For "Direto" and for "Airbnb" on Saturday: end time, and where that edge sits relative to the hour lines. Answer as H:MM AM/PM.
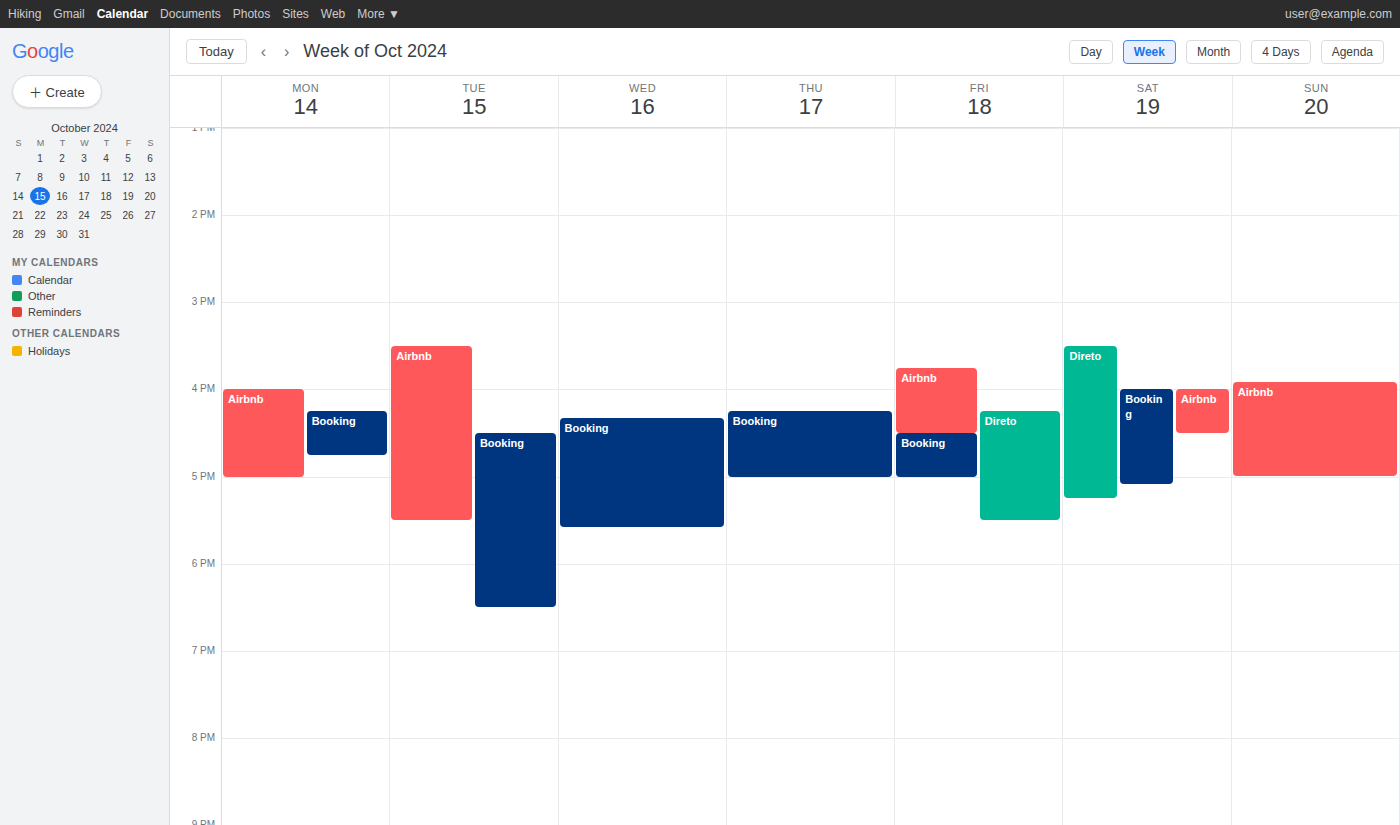
"Direto": 5:15 PM, neither: a quarter of the way from the 5 PM line to the 6 PM line. "Airbnb": 4:30 PM, halfway between the 4 PM and 5 PM lines.